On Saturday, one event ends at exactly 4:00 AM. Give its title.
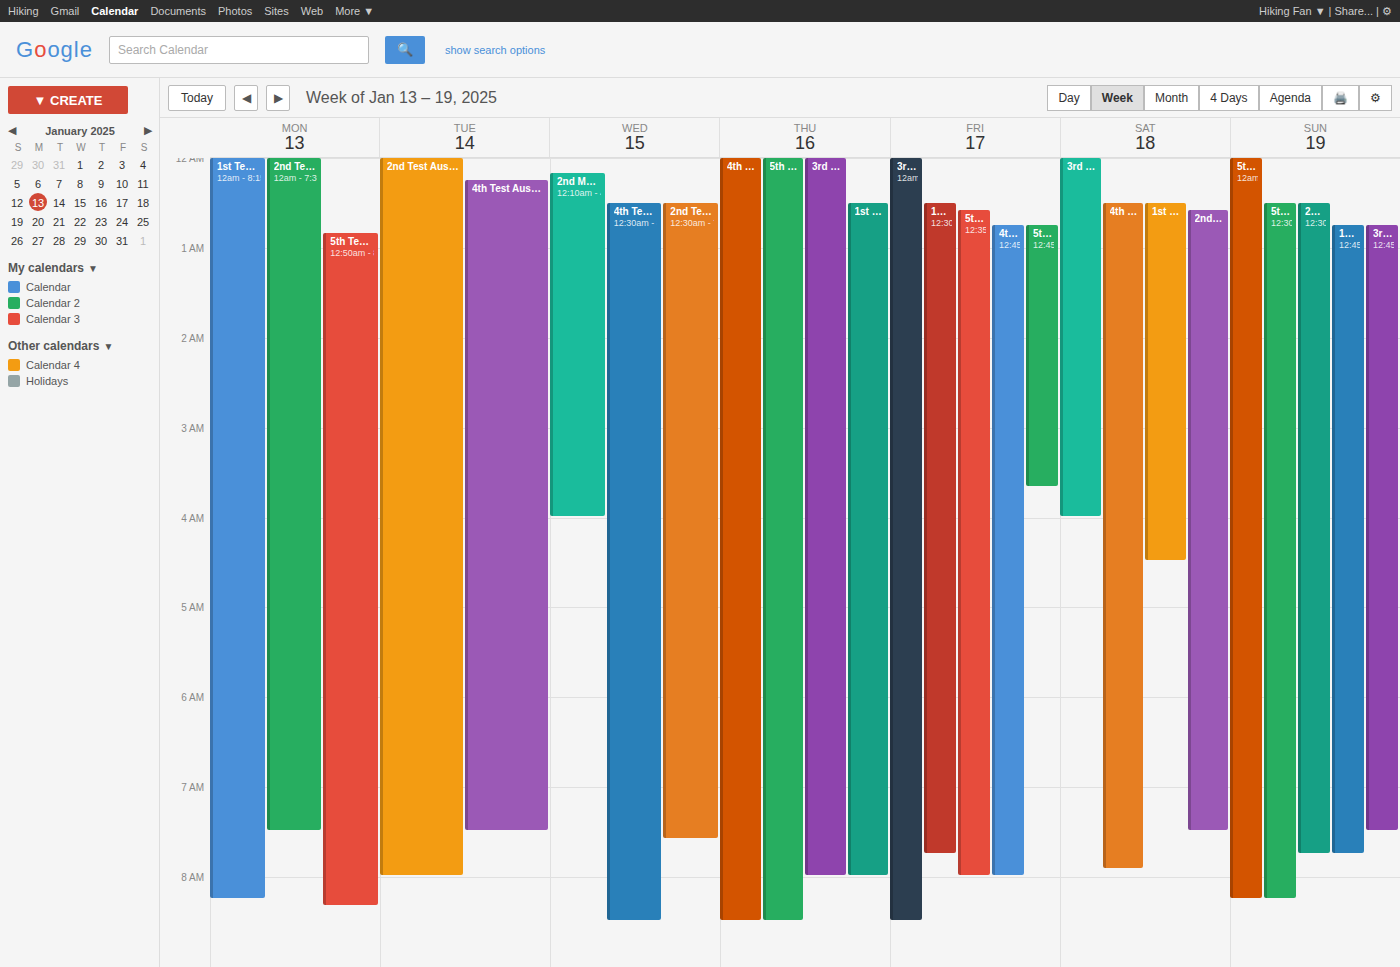
"3rd Match Australia v Engl"